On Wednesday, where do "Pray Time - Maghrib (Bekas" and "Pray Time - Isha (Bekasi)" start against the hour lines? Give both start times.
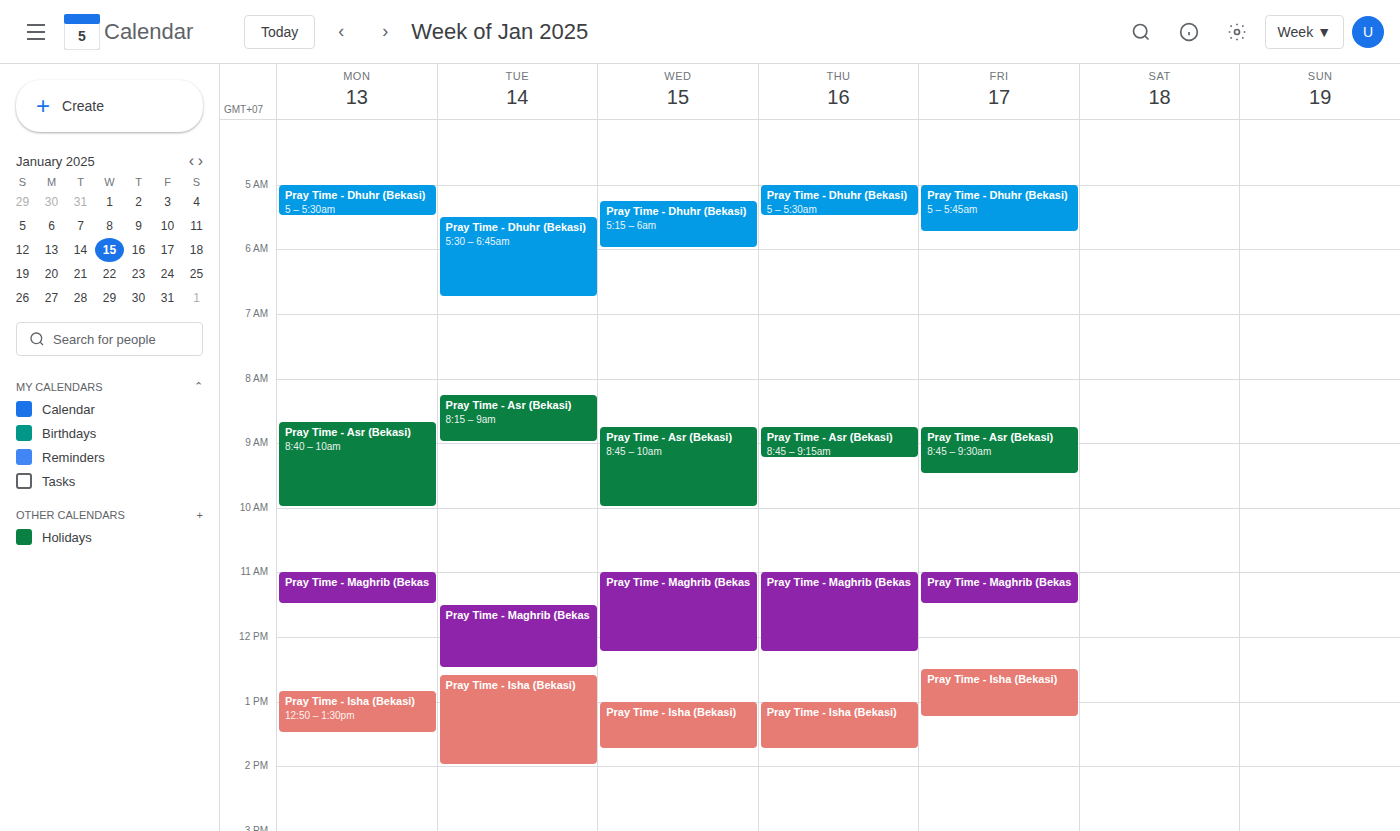
"Pray Time - Maghrib (Bekas": 11:00 AM, exactly on the 11 AM line. "Pray Time - Isha (Bekasi)": 1:00 PM, exactly on the 1 PM line.